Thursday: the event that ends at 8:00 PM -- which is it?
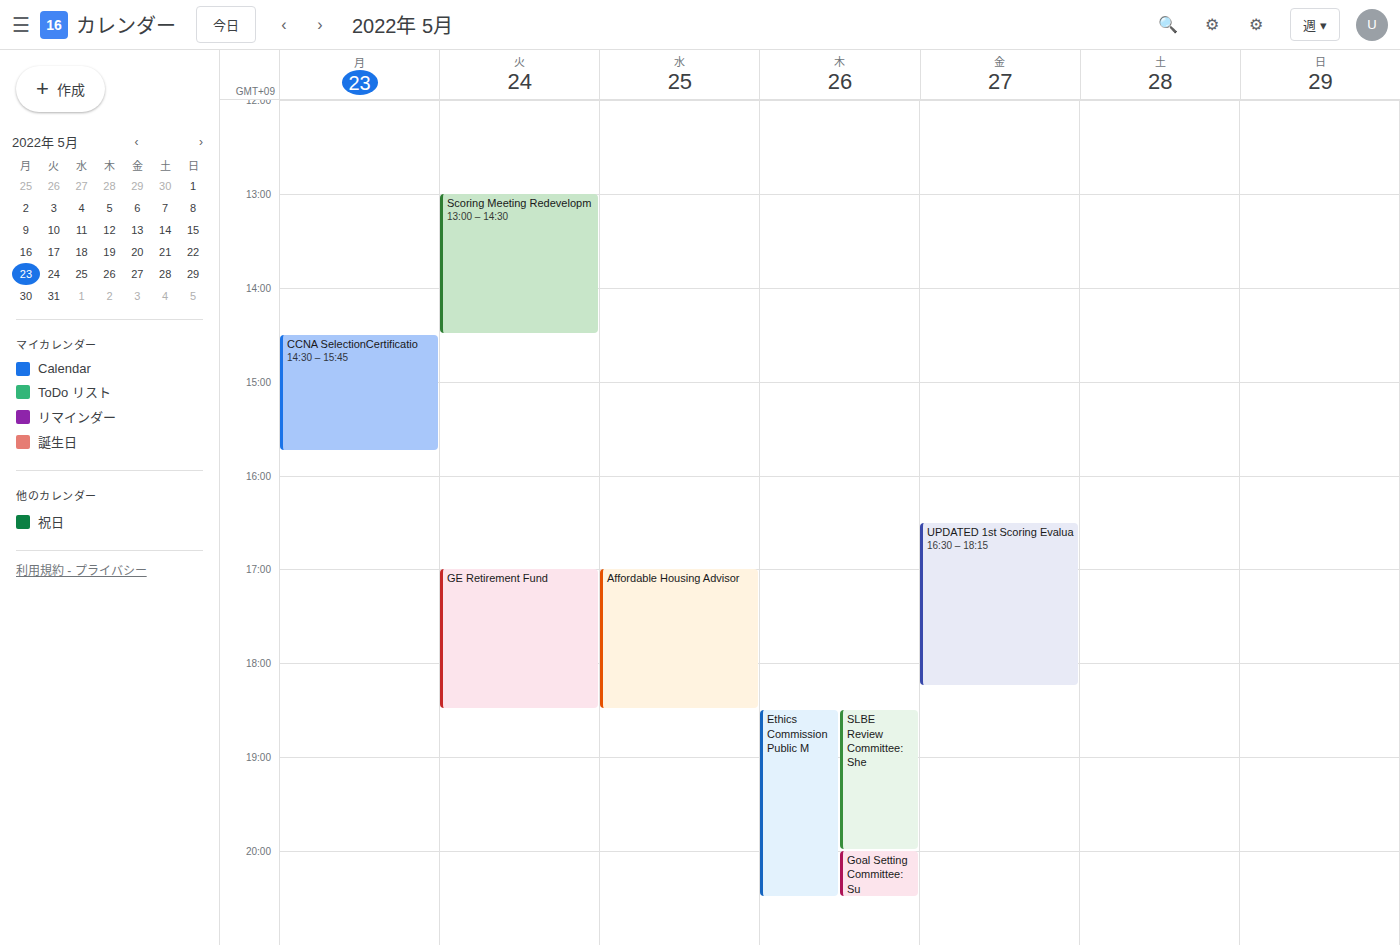
"SLBE Review Committee: She"